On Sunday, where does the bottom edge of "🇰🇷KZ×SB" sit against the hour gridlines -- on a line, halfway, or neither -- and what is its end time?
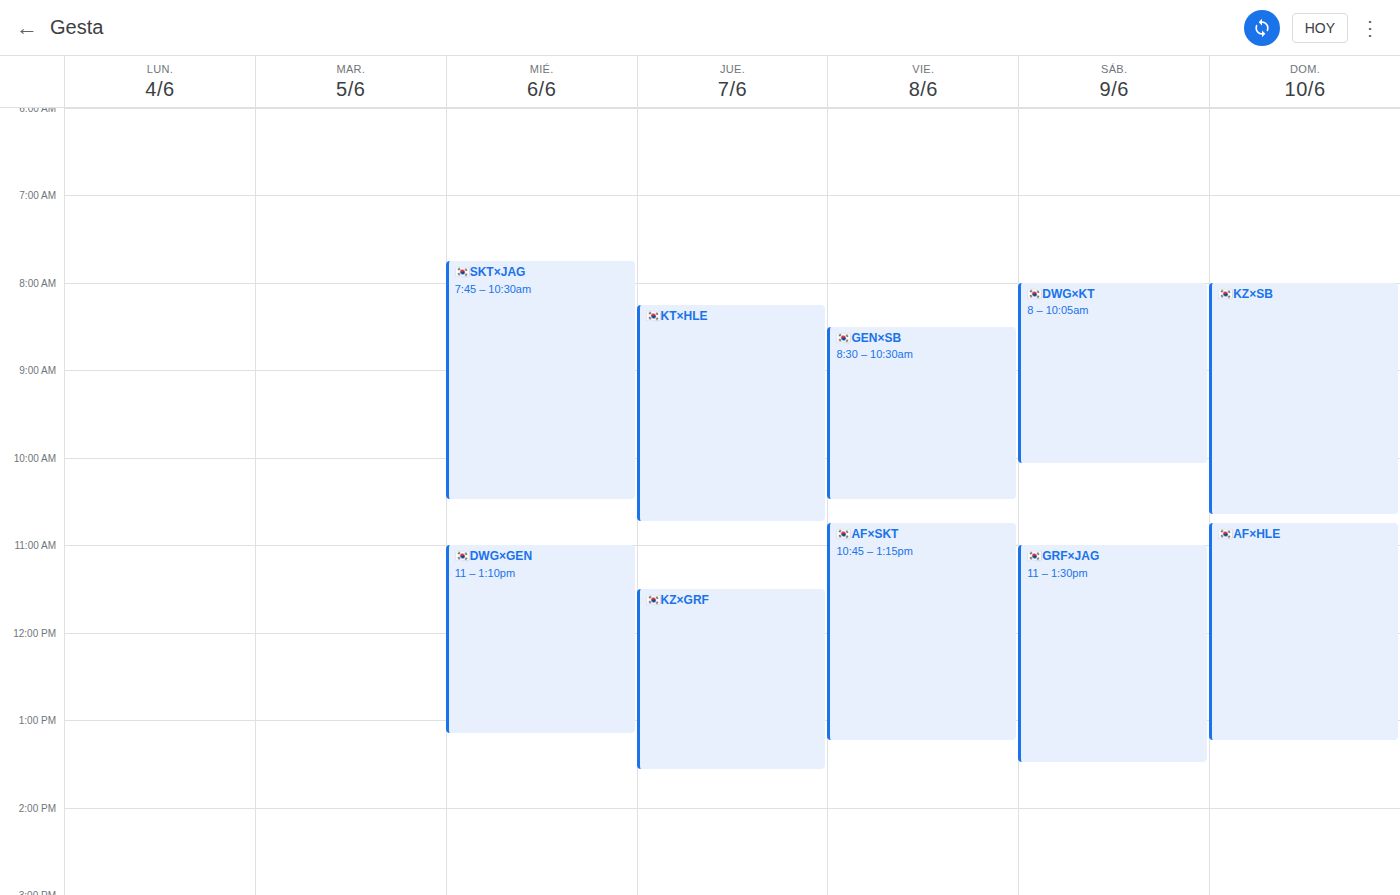
10:40 AM -- neither: 40 minutes below the 10 AM line and 20 minutes above the 11 AM line.